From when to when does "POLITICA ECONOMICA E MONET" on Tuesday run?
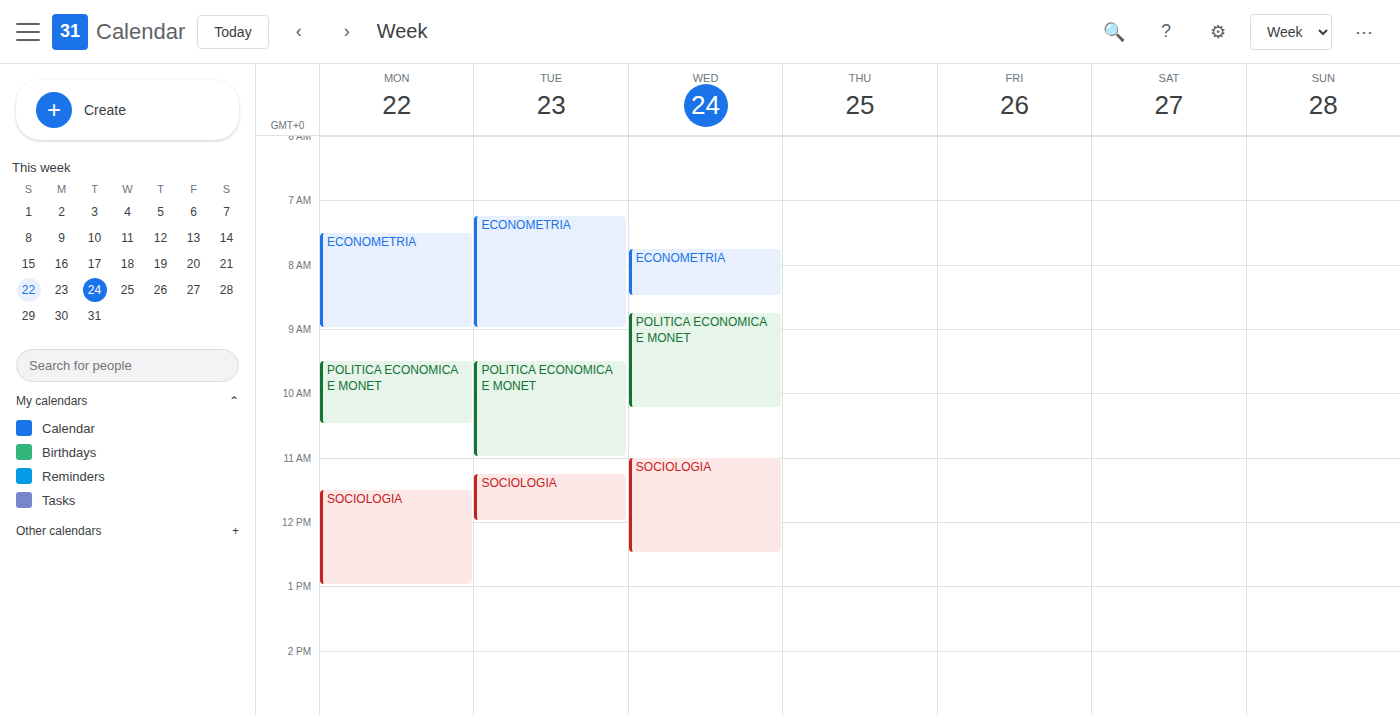
9:30 AM to 11:00 AM